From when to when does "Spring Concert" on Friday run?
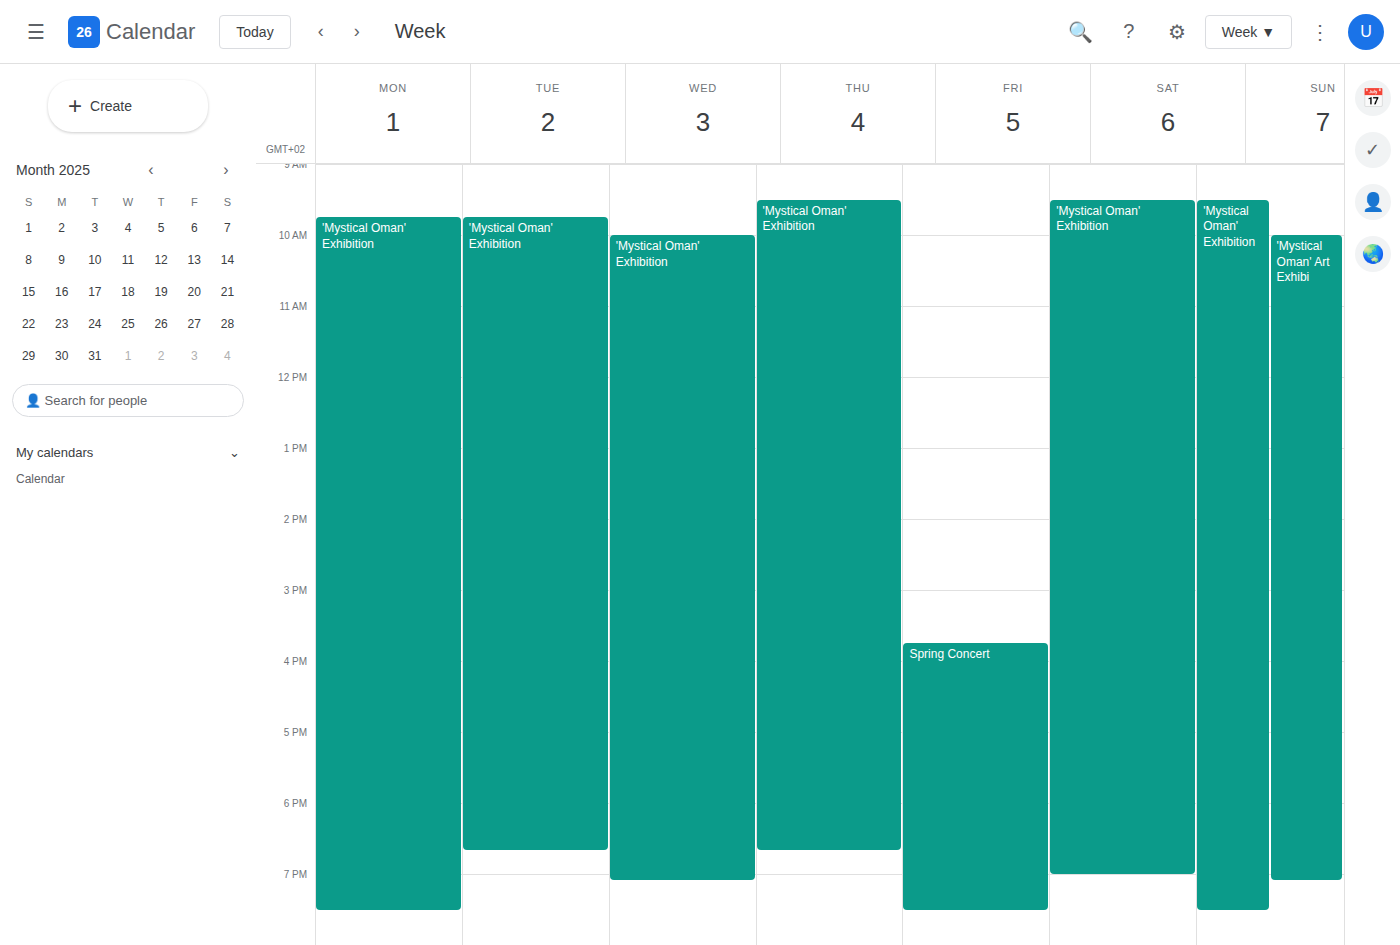
3:45 PM to 7:30 PM